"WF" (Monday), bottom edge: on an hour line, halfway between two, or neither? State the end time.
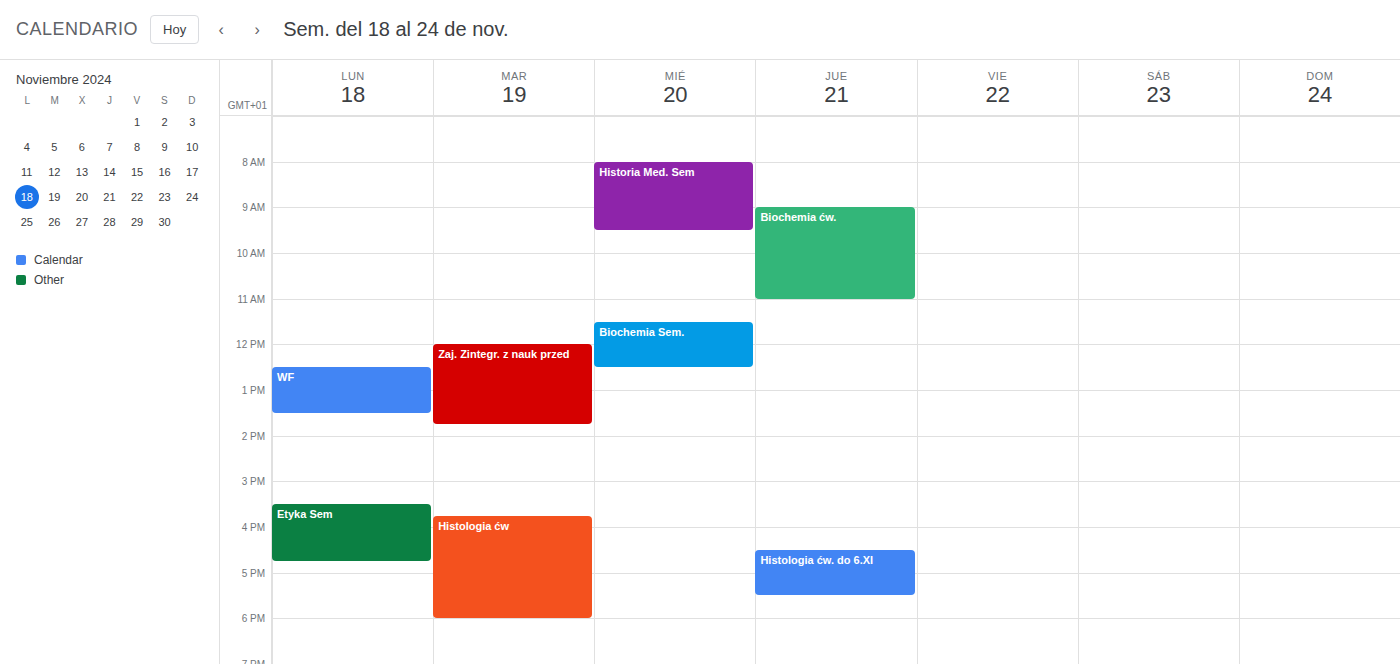
13:30 -- halfway between the 13:00 and 14:00 lines.